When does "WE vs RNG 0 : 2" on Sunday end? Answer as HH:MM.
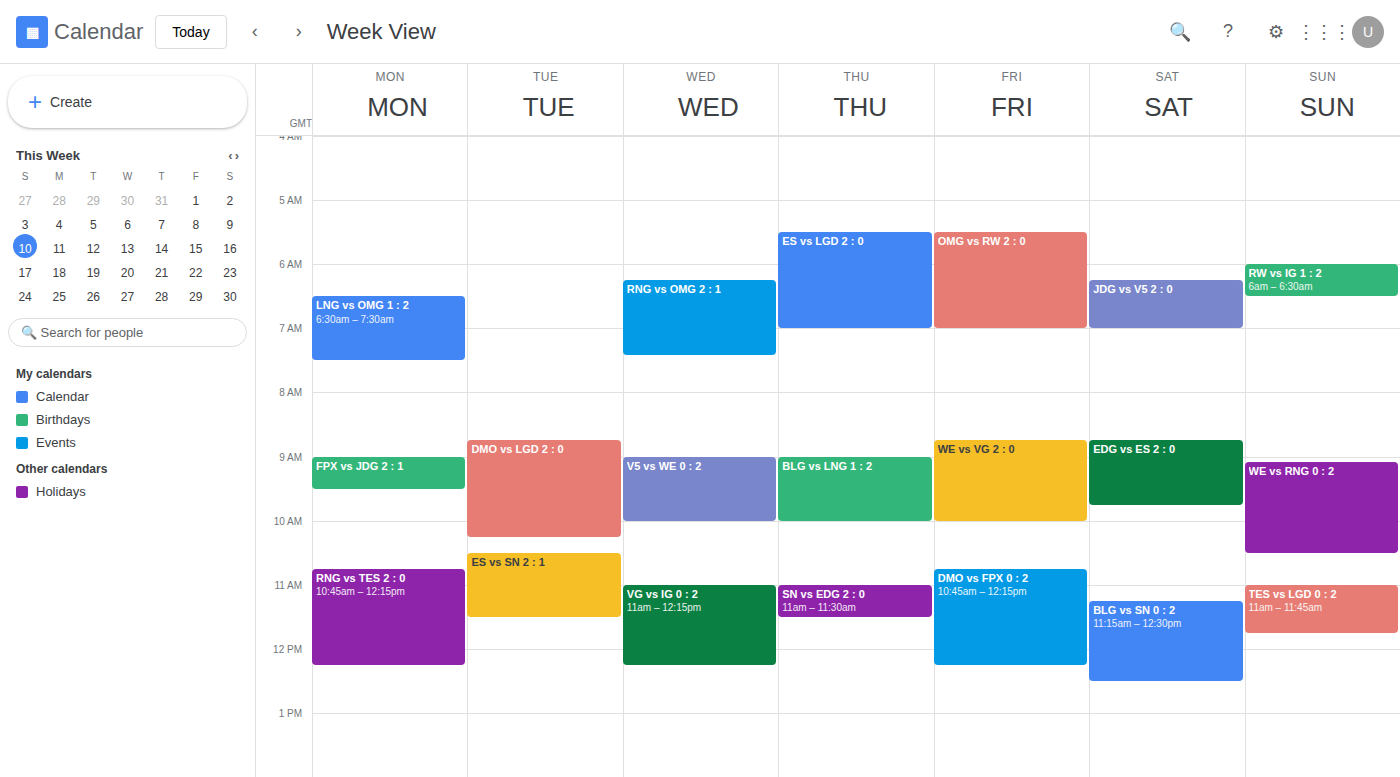
10:30